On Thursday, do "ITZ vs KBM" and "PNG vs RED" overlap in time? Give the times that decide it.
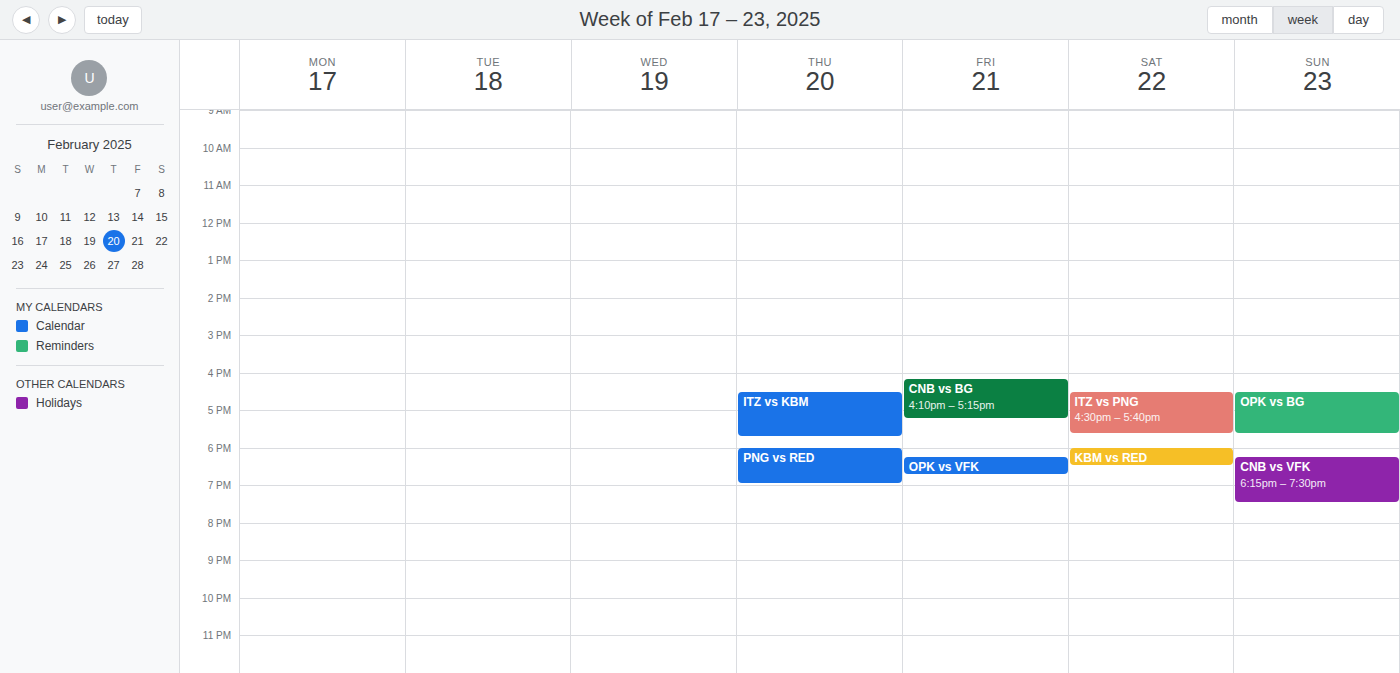
"ITZ vs KBM" ends at 5:45 PM and "PNG vs RED" starts at 6:00 PM -- no overlap.